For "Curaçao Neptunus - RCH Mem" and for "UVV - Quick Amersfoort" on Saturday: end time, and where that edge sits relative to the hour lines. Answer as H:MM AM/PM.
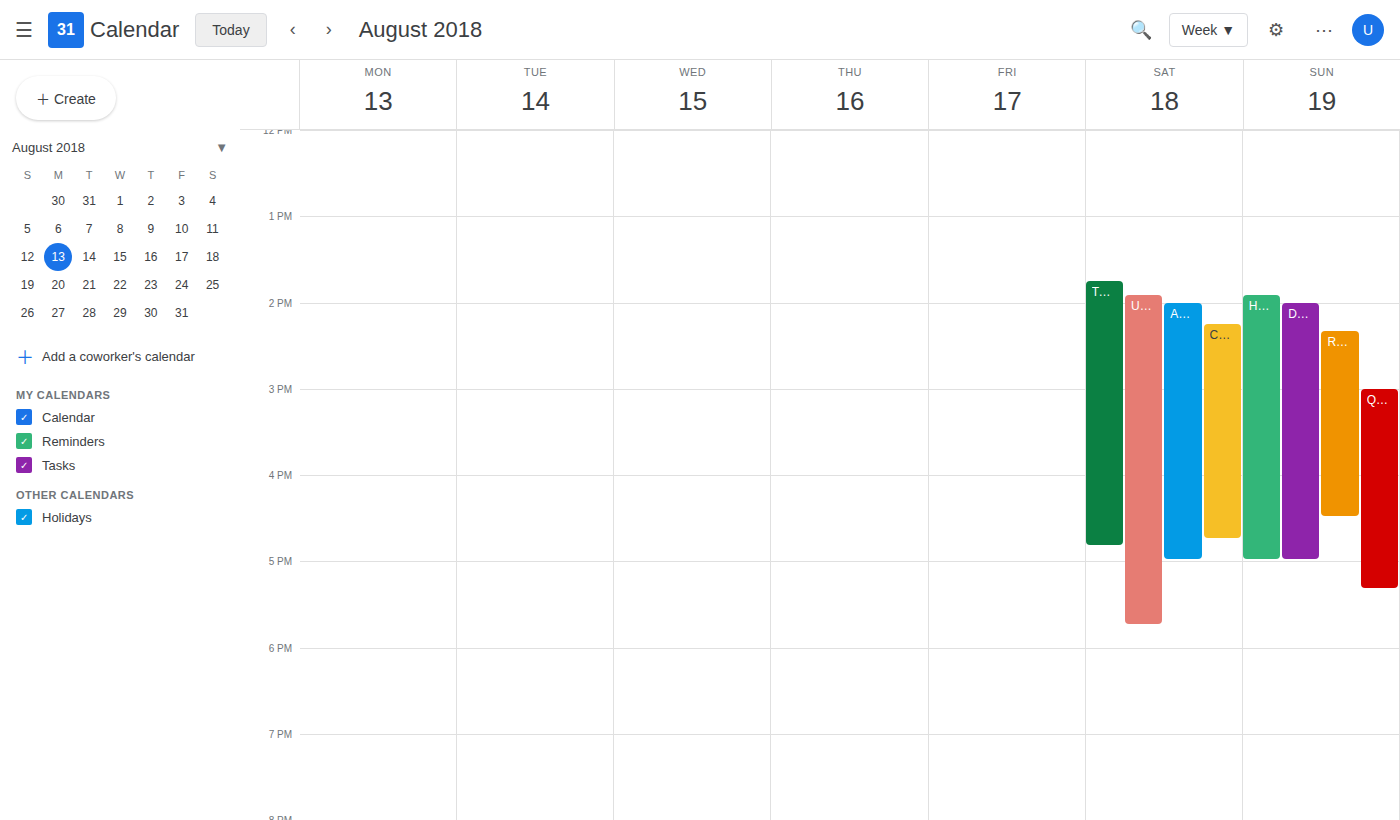
"Curaçao Neptunus - RCH Mem": 4:45 PM, neither: three quarters of the way from the 4 PM line to the 5 PM line. "UVV - Quick Amersfoort": 5:45 PM, neither: three quarters of the way from the 5 PM line to the 6 PM line.